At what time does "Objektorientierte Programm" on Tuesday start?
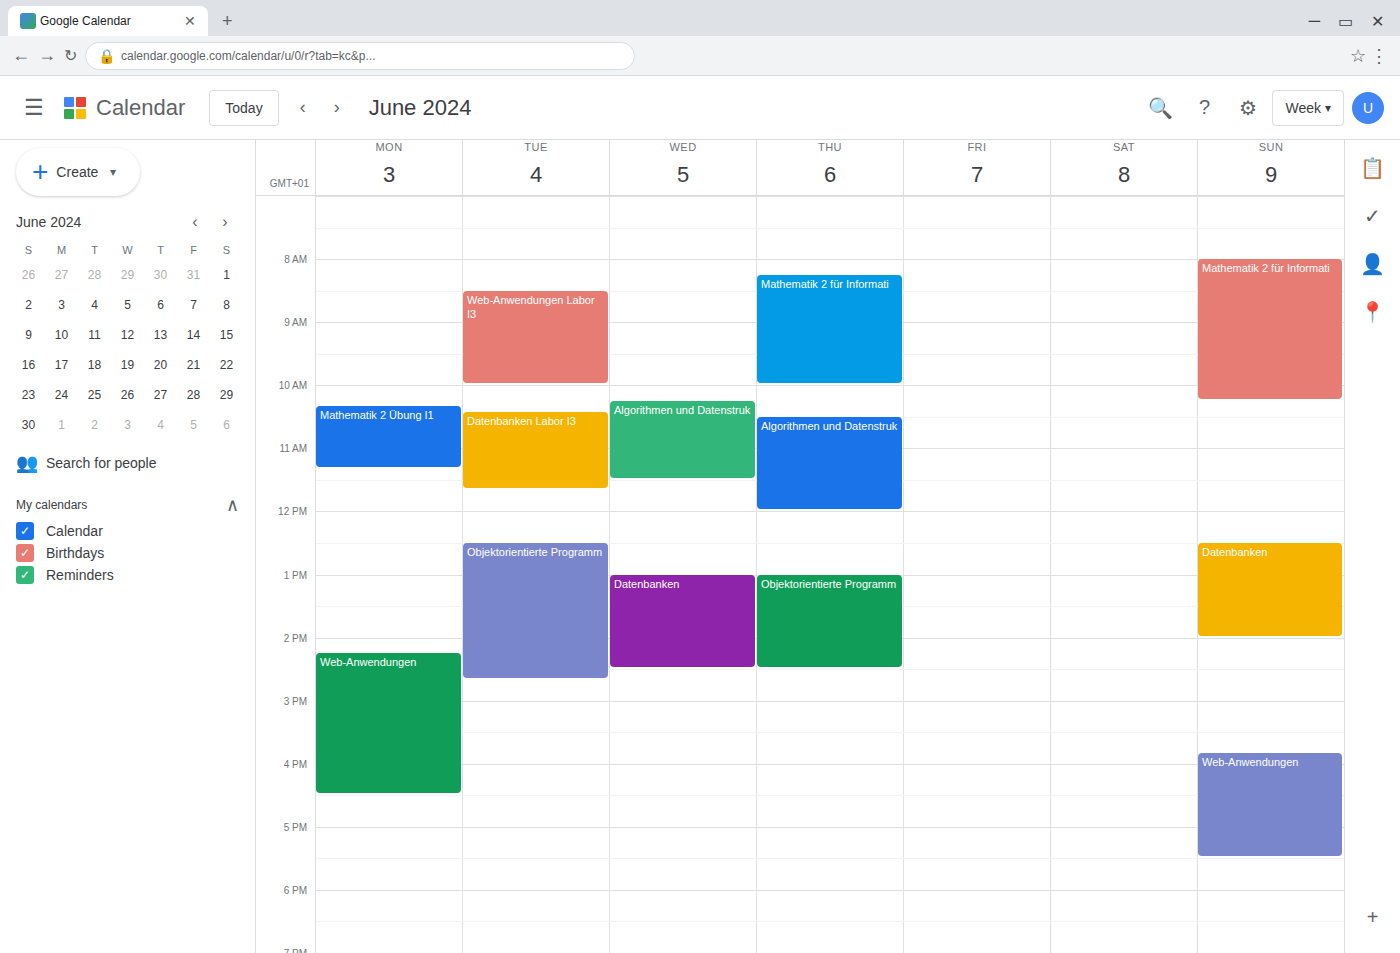
12:30 PM